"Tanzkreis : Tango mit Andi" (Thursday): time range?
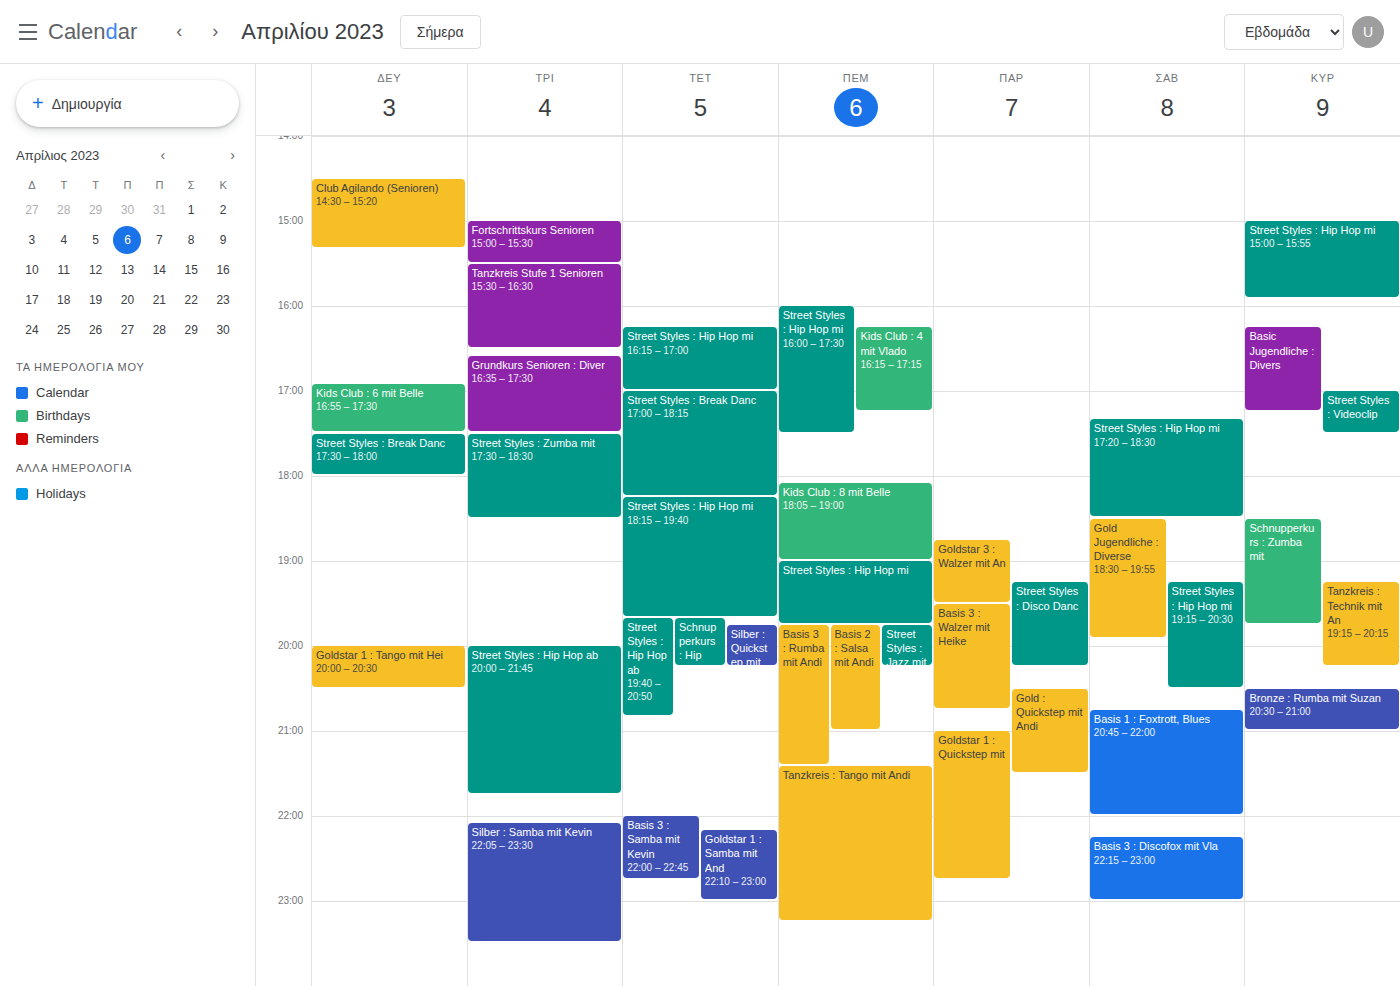
21:25 to 23:15